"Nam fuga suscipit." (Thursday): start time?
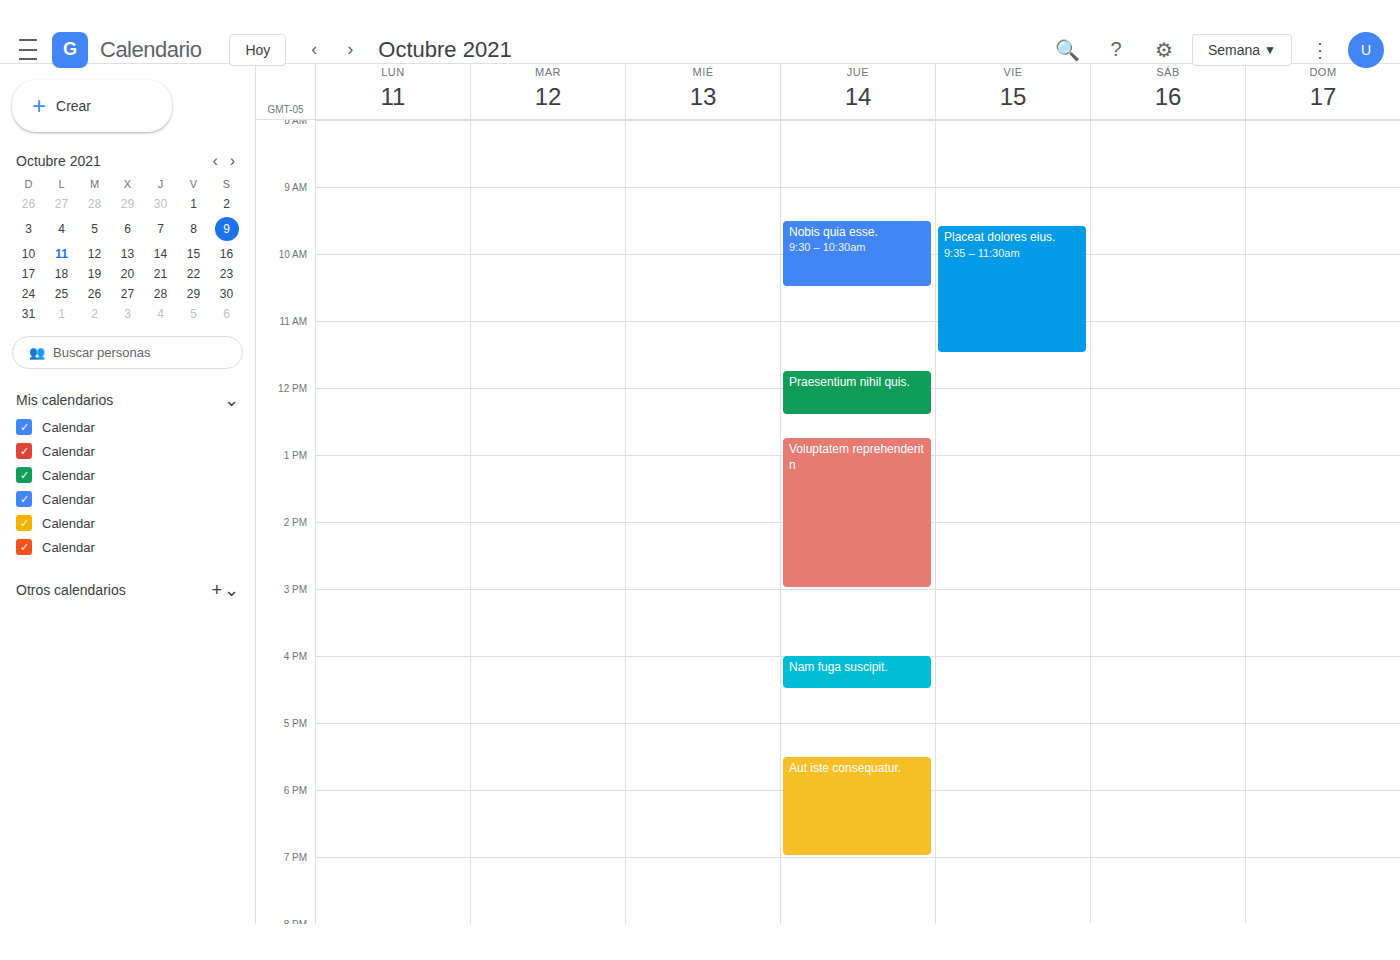
4:00 PM